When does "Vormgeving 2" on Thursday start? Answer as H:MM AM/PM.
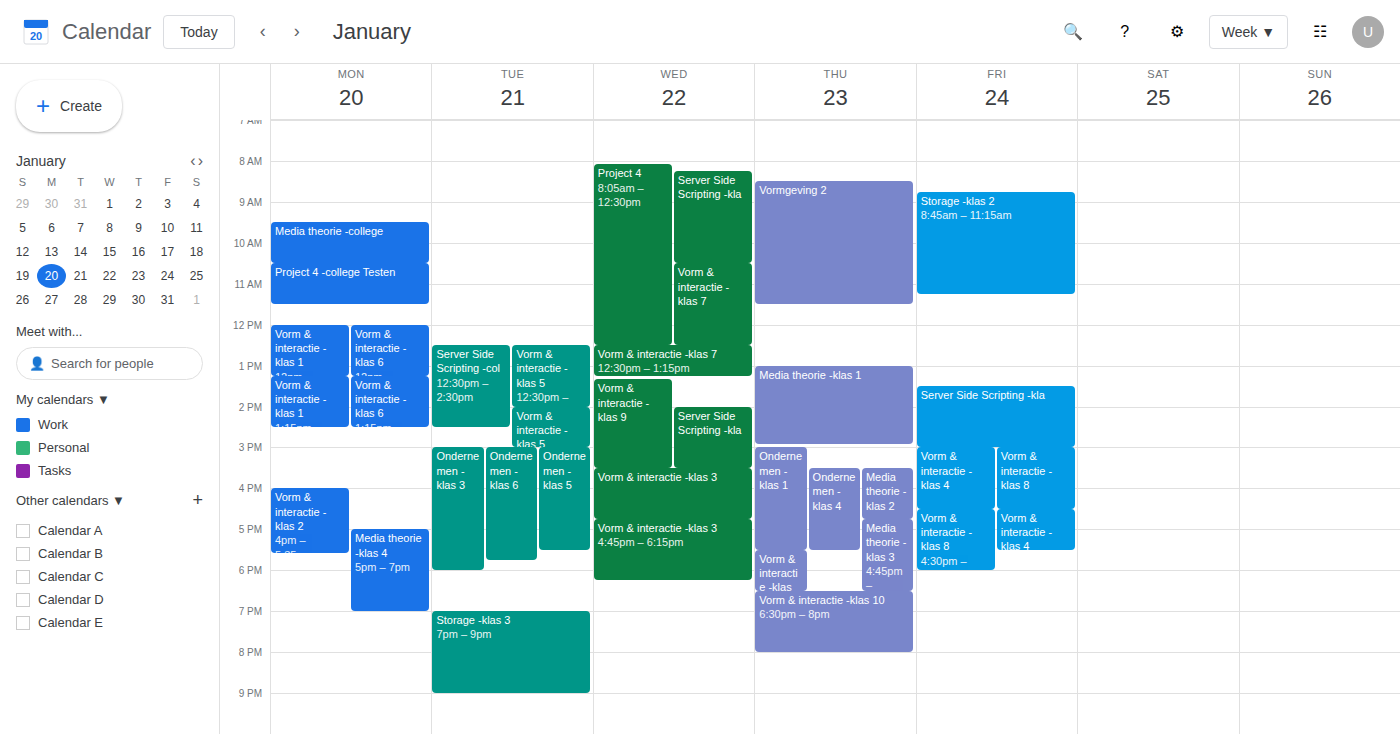
8:30 AM